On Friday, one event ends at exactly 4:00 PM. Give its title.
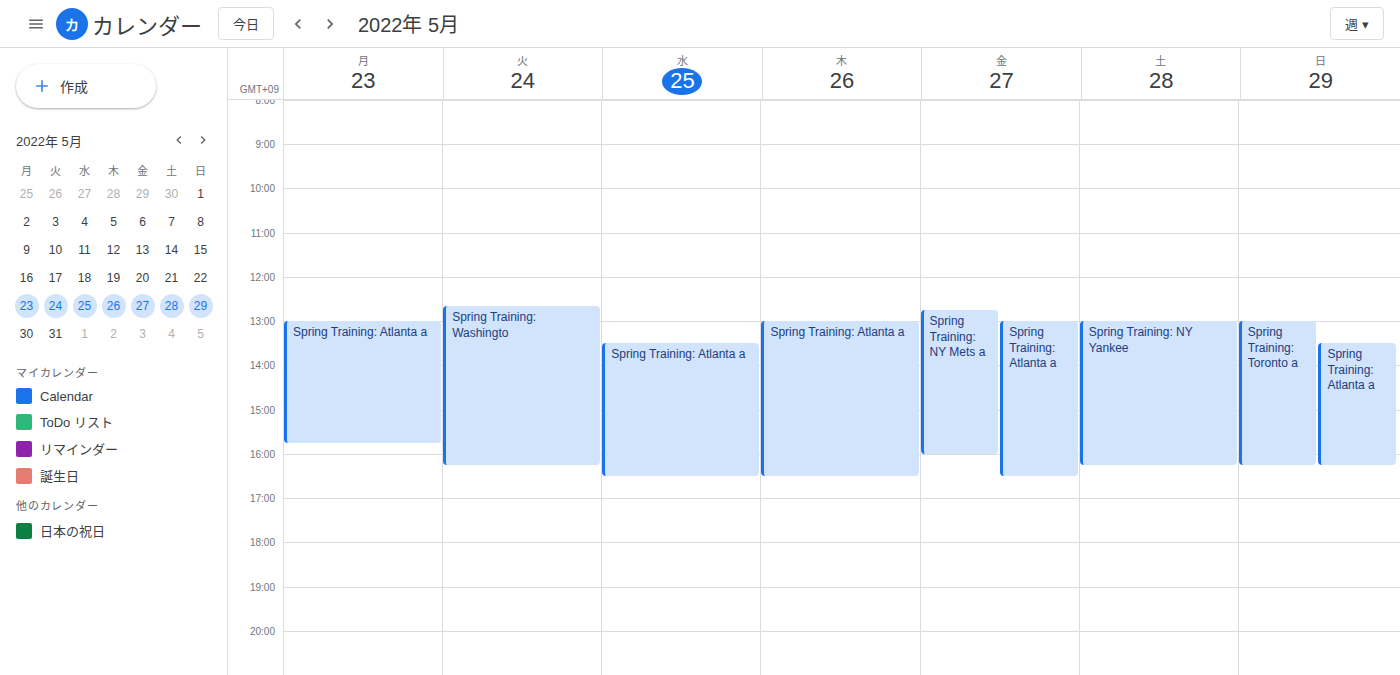
"Spring Training: NY Mets a"